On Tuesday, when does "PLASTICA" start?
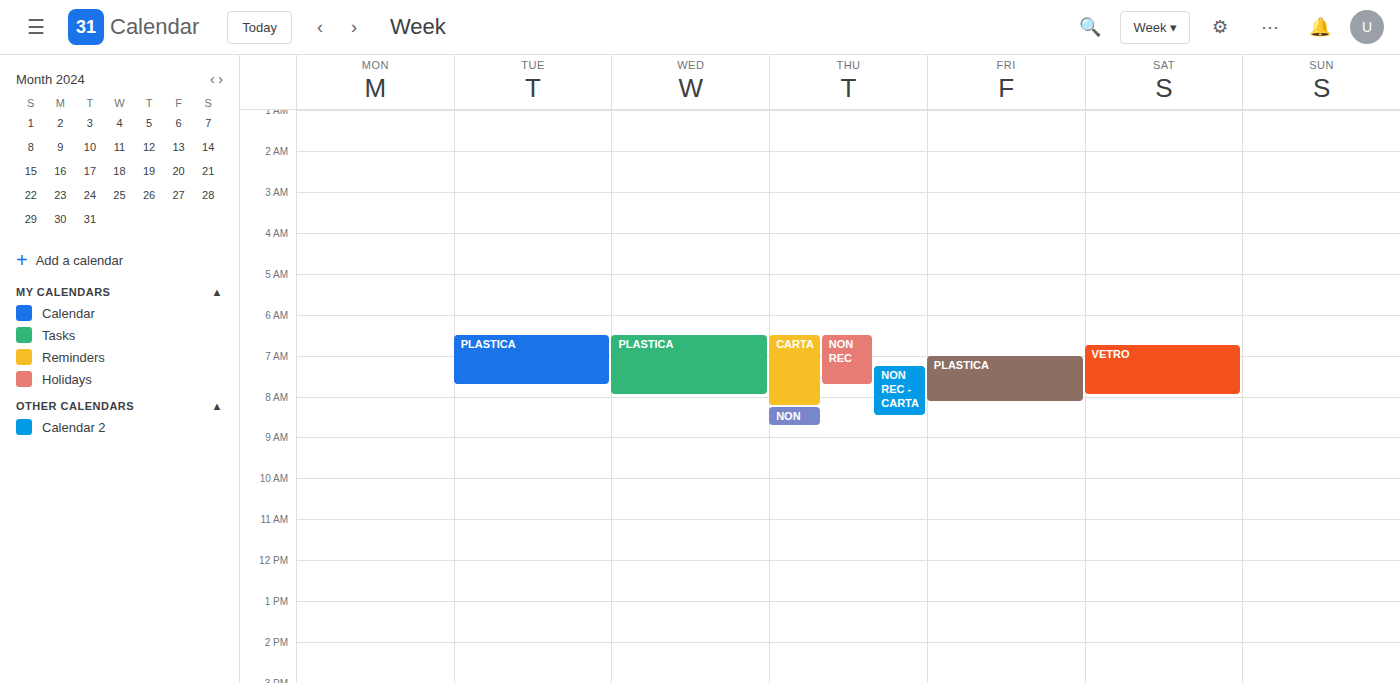
6:30 AM